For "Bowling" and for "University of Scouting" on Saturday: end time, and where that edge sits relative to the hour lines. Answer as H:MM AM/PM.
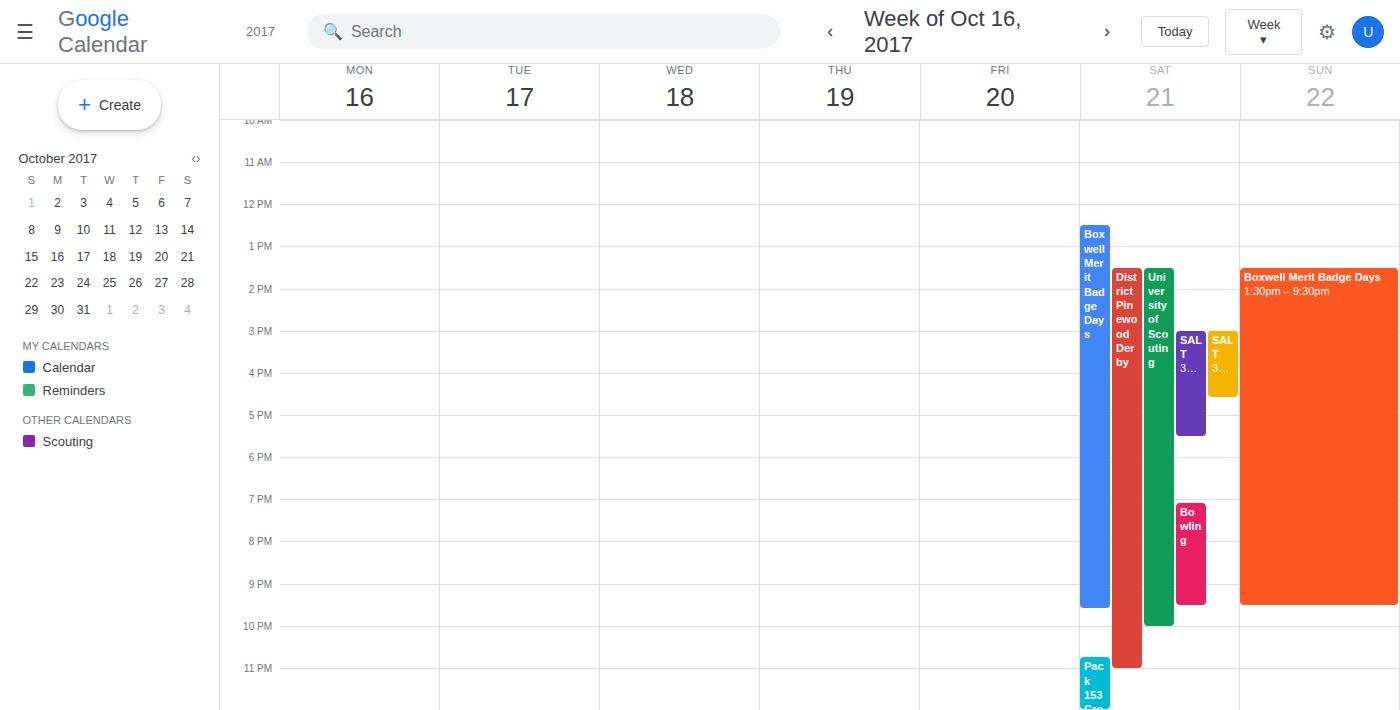
"Bowling": 9:30 PM, halfway between the 9 PM and 10 PM lines. "University of Scouting": 10:00 PM, exactly on the 10 PM line.